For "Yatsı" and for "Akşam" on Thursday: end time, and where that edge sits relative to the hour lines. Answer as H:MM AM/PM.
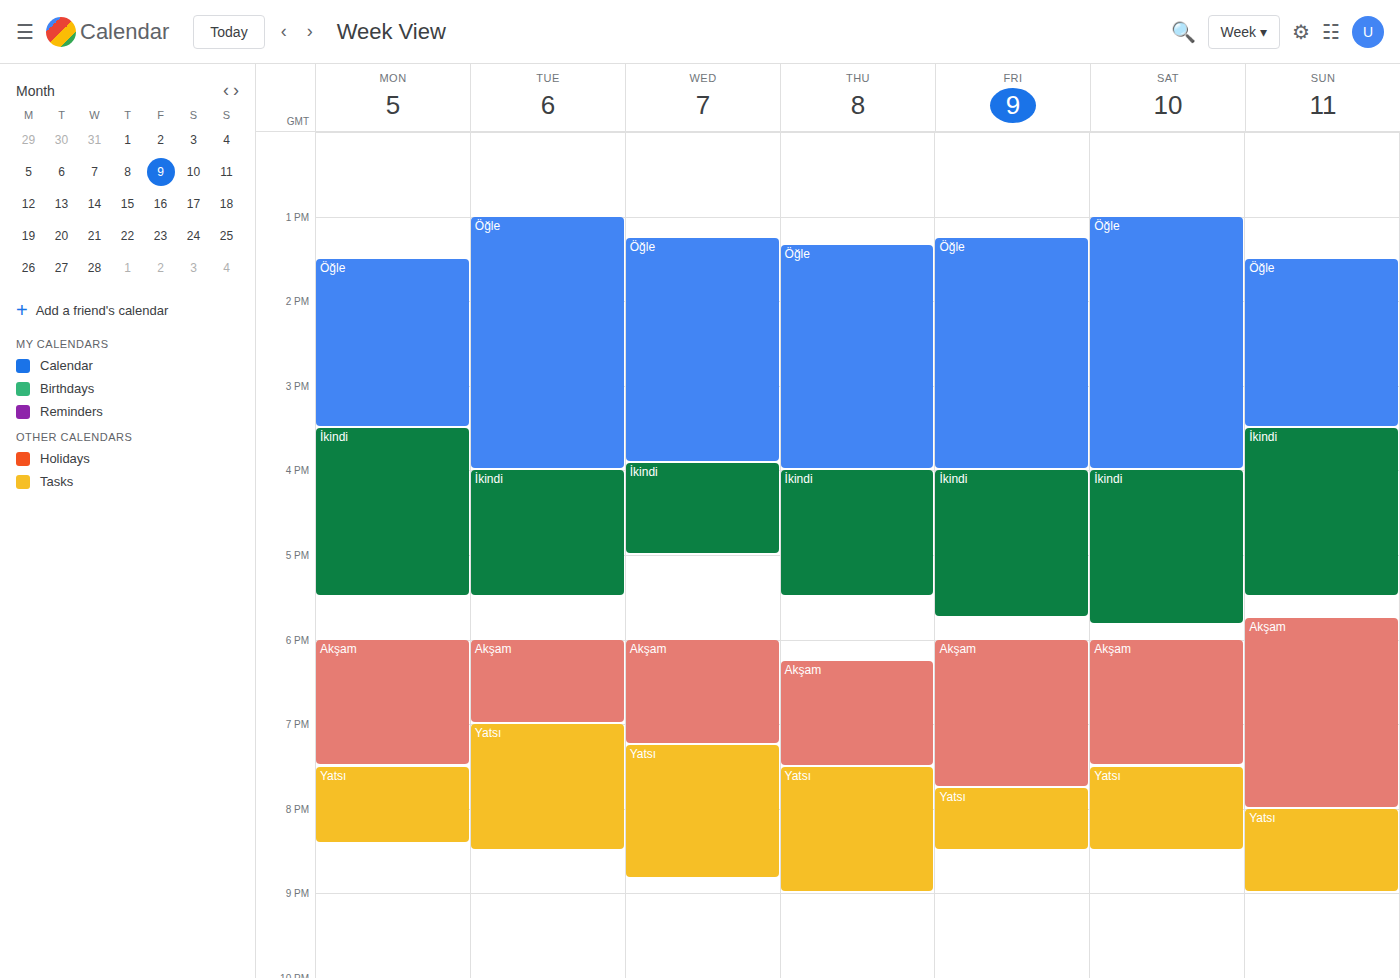
"Yatsı": 9:00 PM, exactly on the 9 PM line. "Akşam": 7:30 PM, halfway between the 7 PM and 8 PM lines.